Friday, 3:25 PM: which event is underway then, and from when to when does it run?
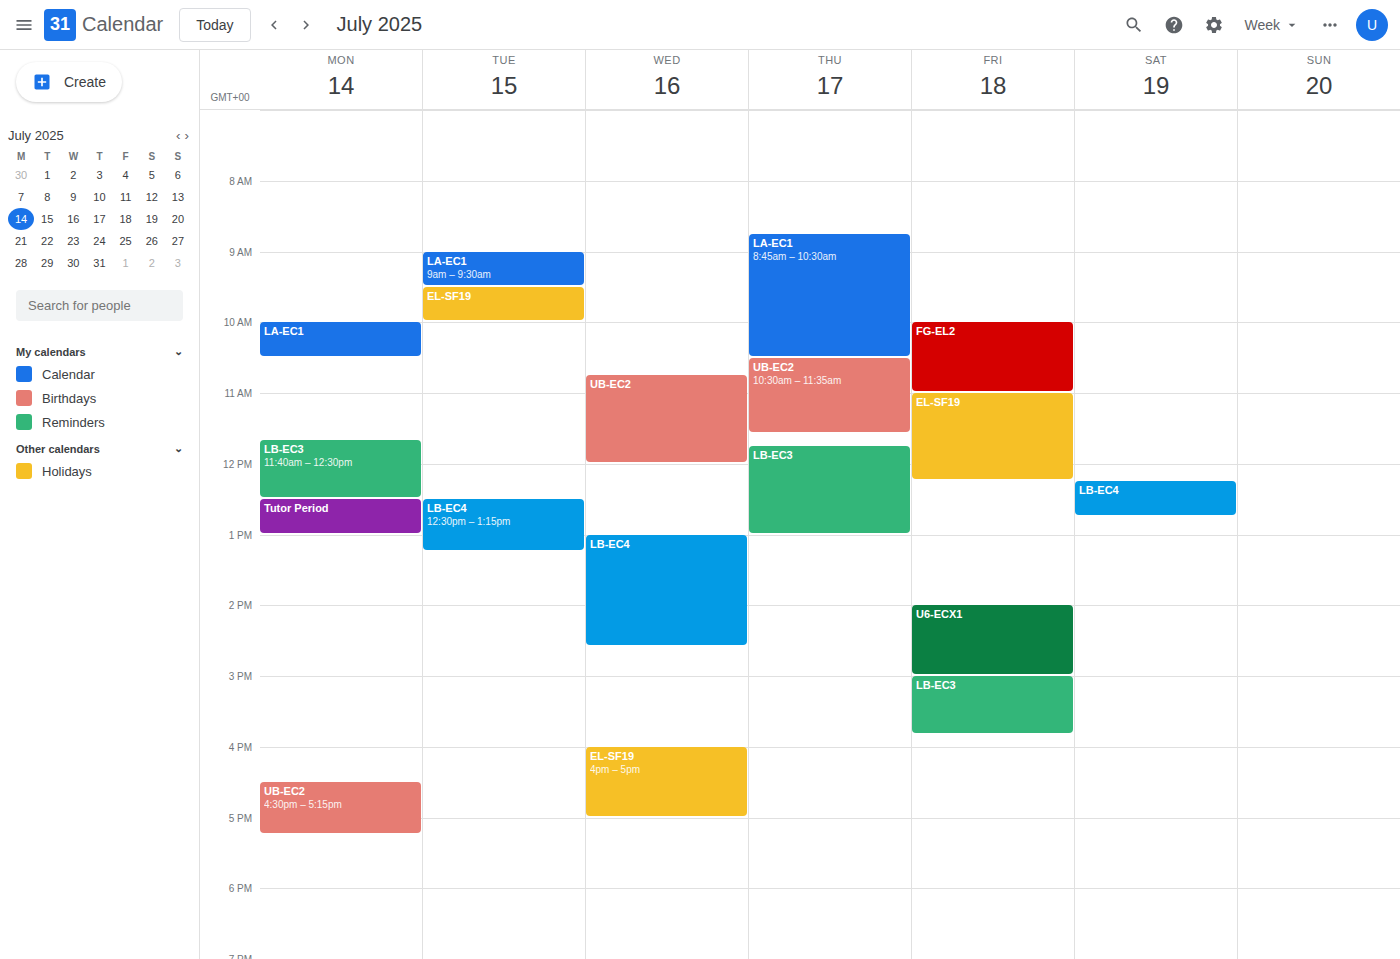
"LB-EC3", 3:00 PM to 3:50 PM